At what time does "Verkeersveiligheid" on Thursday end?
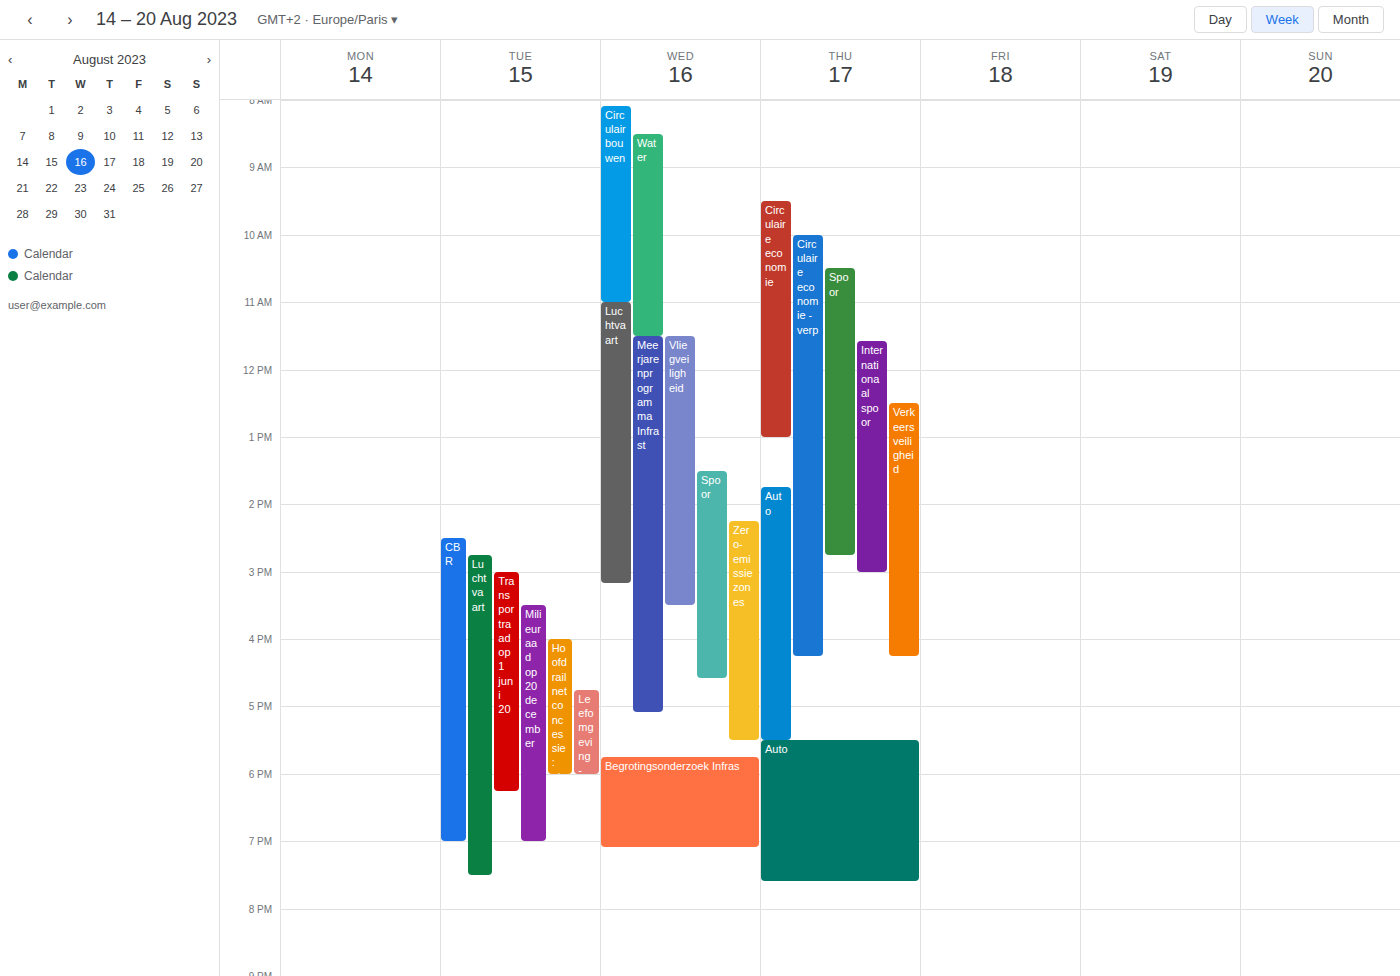
4:15 PM